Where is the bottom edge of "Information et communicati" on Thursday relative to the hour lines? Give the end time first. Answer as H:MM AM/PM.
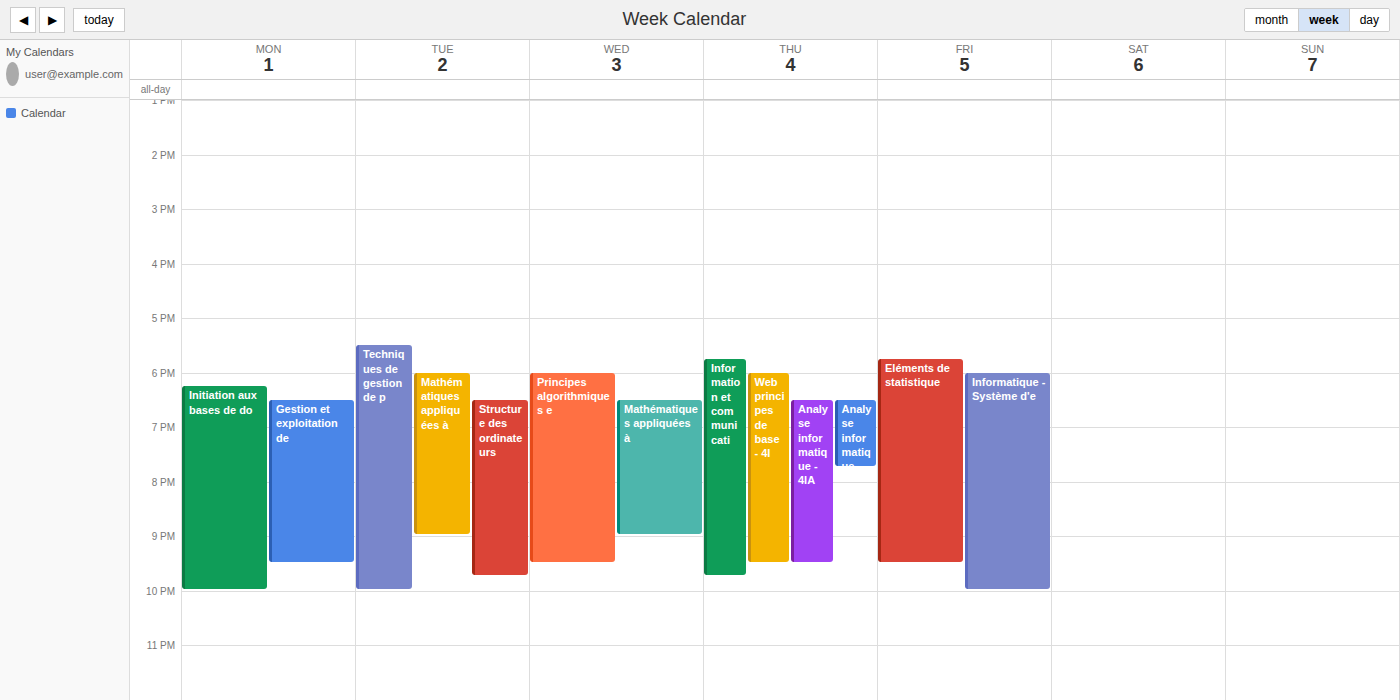
9:45 PM -- neither: three quarters of the way from the 9 PM line to the 10 PM line.